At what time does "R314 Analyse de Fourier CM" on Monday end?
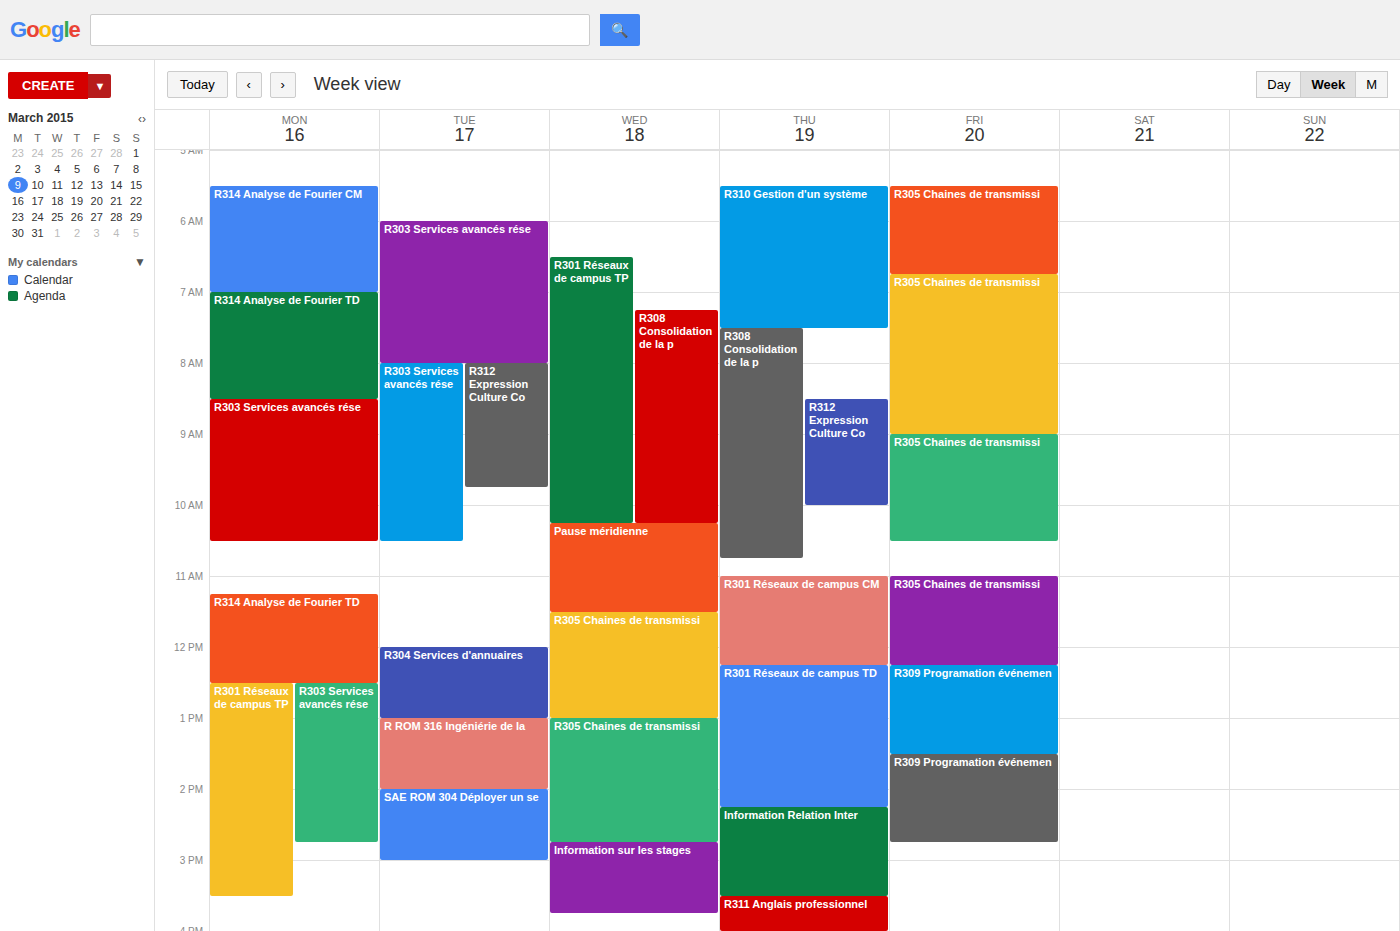
7:00 AM